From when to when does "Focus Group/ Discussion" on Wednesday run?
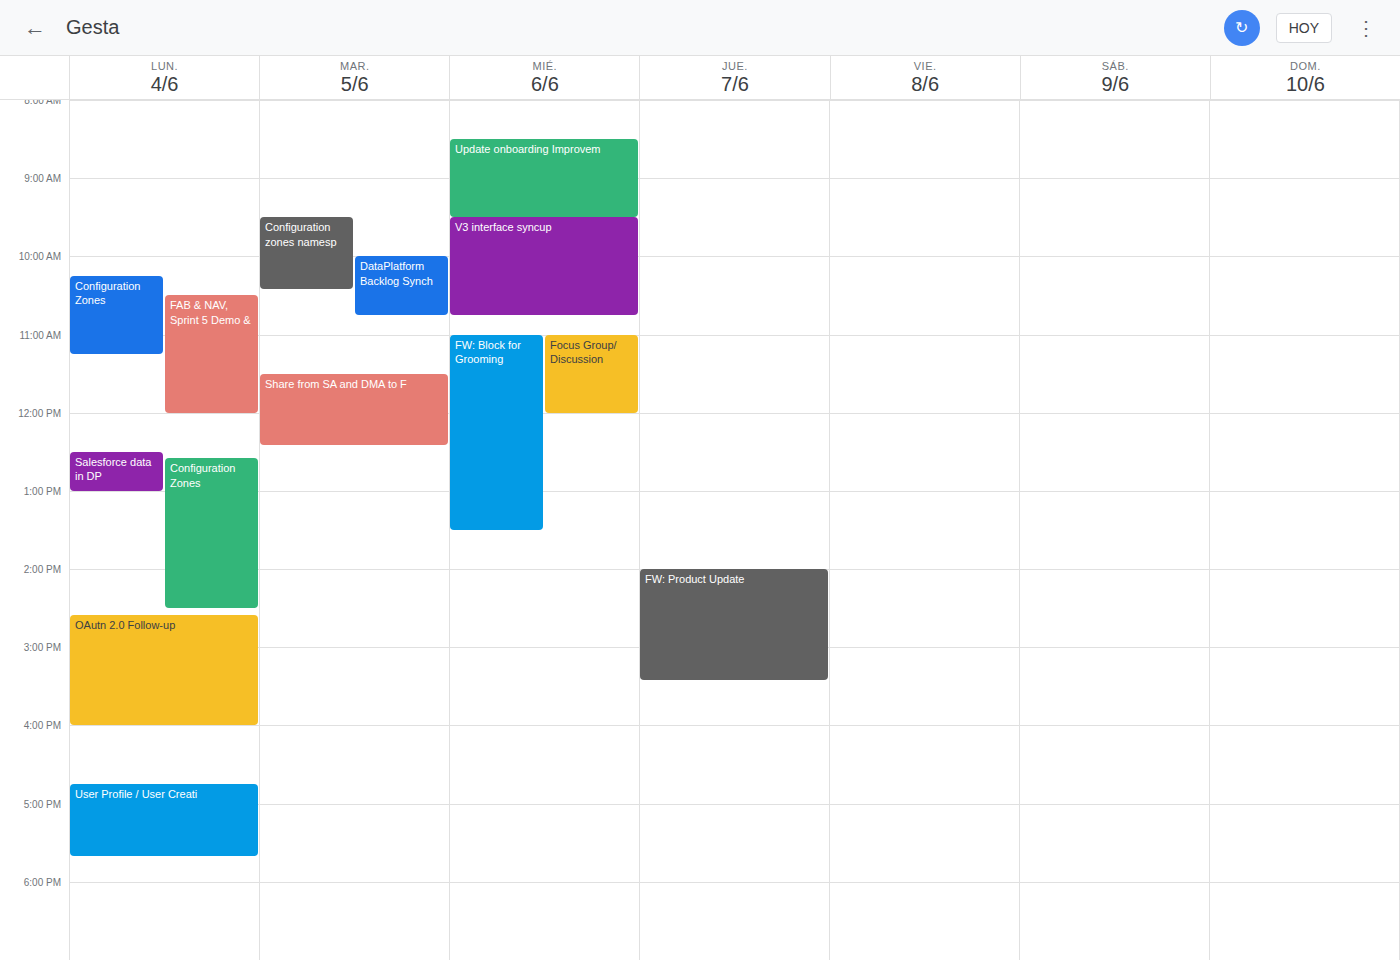
11:00 AM to 12:00 PM